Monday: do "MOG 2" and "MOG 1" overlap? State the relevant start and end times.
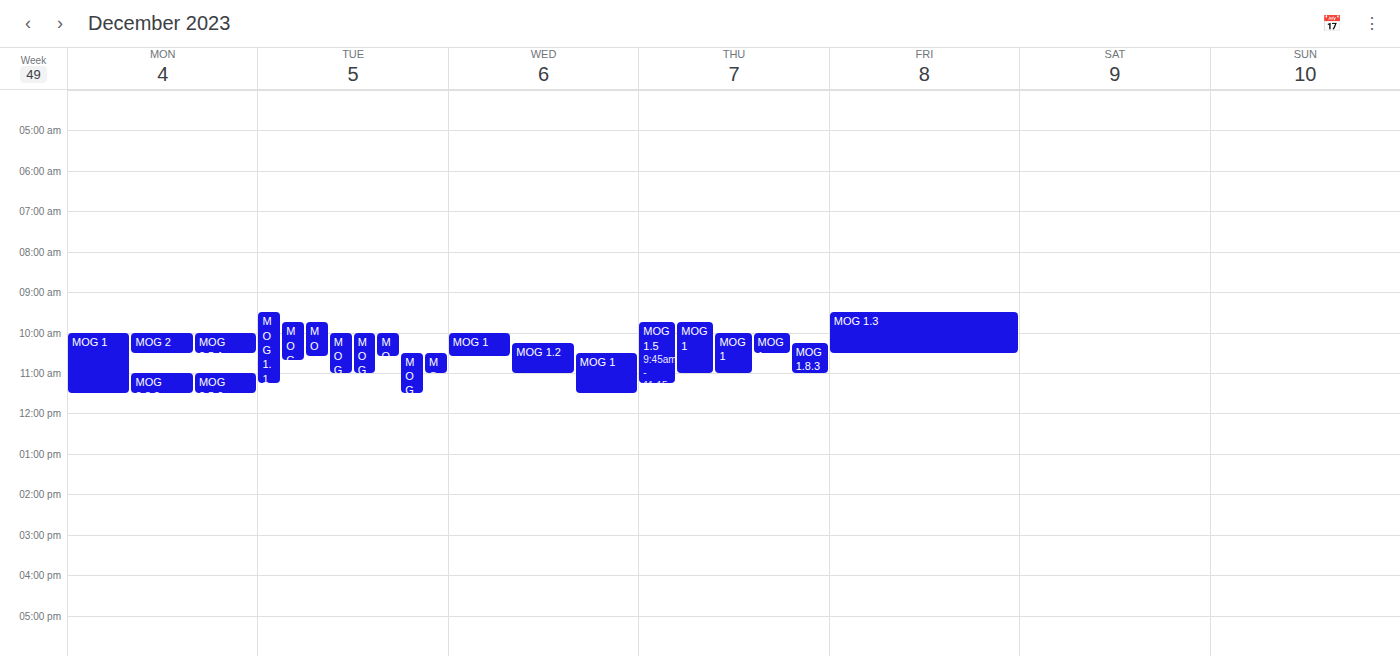
"MOG 1" starts at 10:00 AM, before "MOG 2" ends at 10:30 AM -- they overlap.